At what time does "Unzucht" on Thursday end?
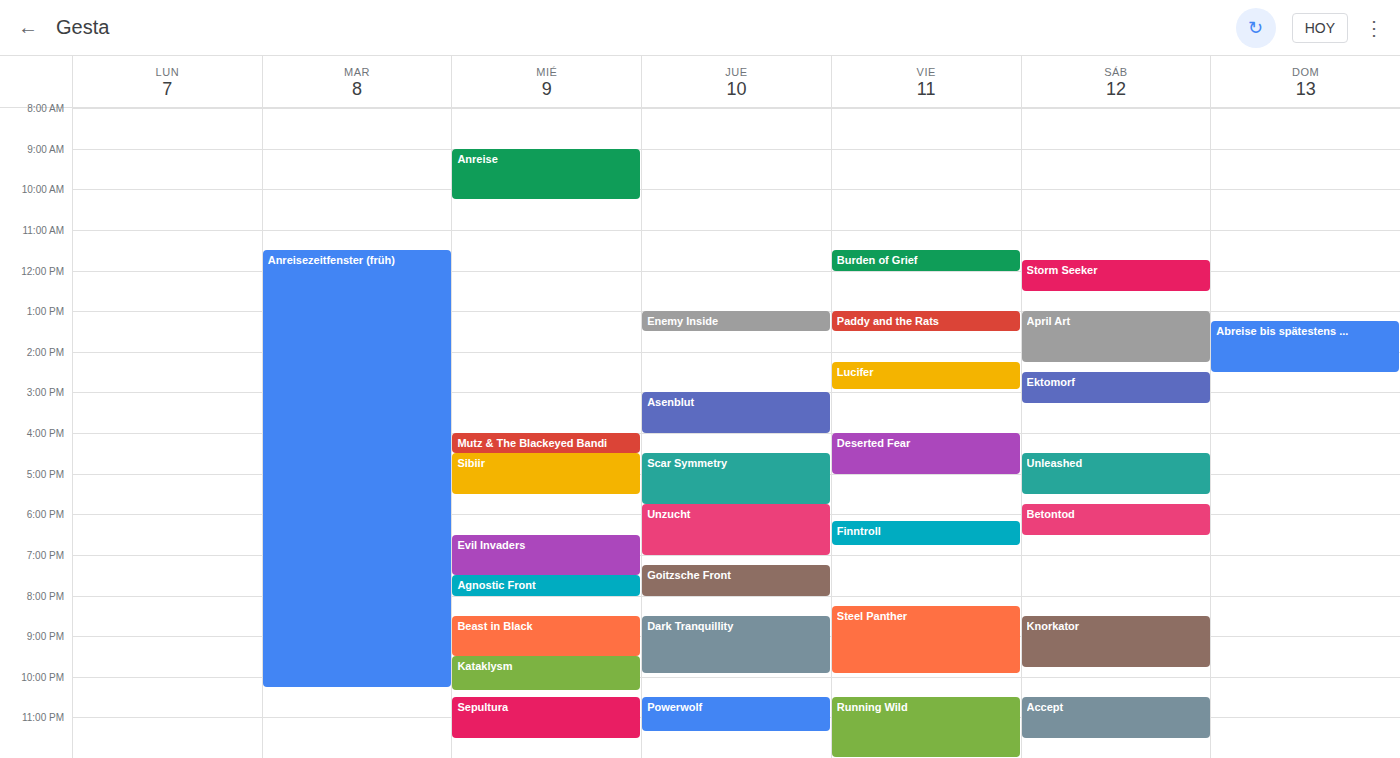
7:00 PM